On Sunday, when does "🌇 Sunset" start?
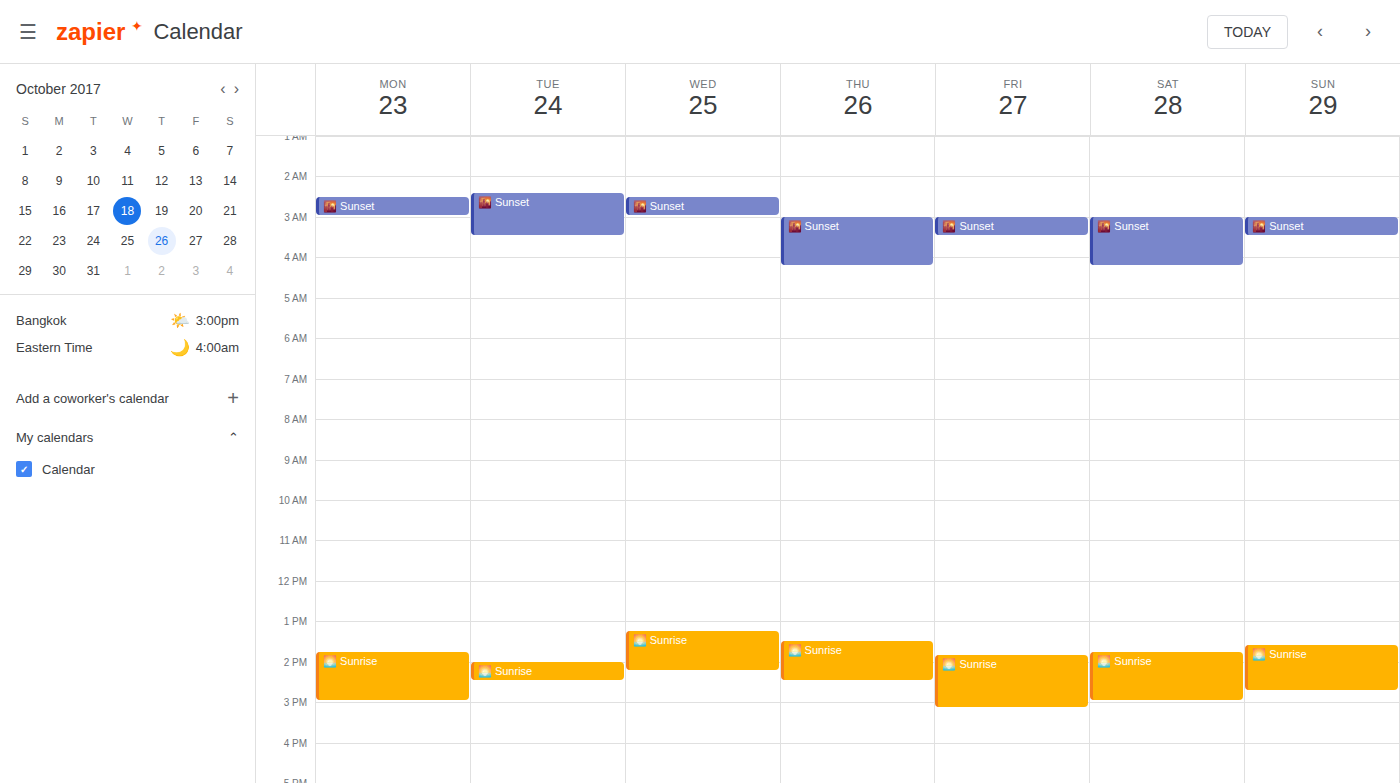
3:00 AM